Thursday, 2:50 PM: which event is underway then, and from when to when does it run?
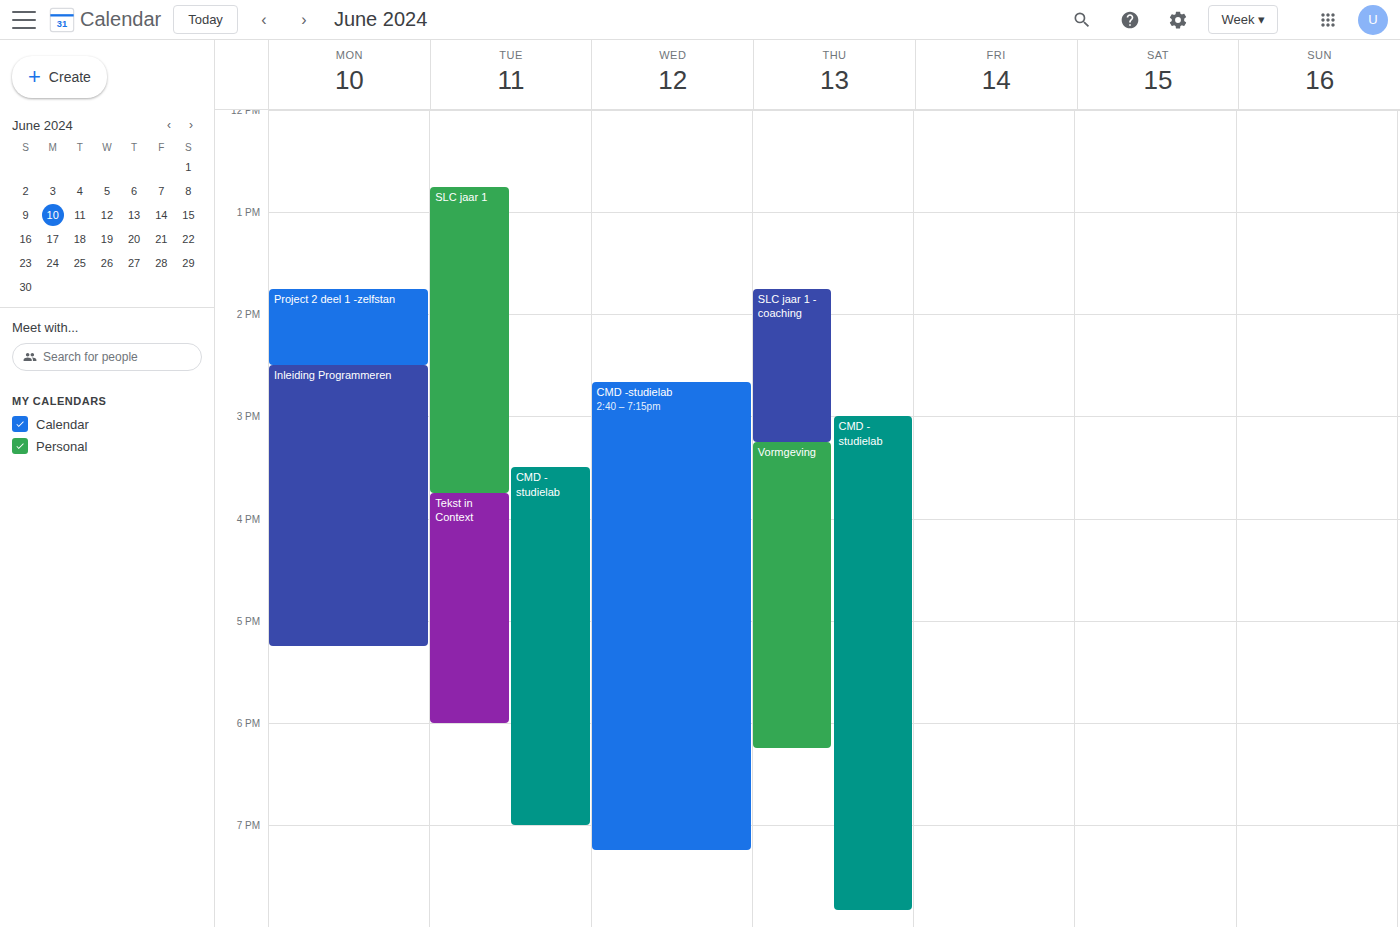
"SLC jaar 1 -coaching", 1:45 PM to 3:15 PM